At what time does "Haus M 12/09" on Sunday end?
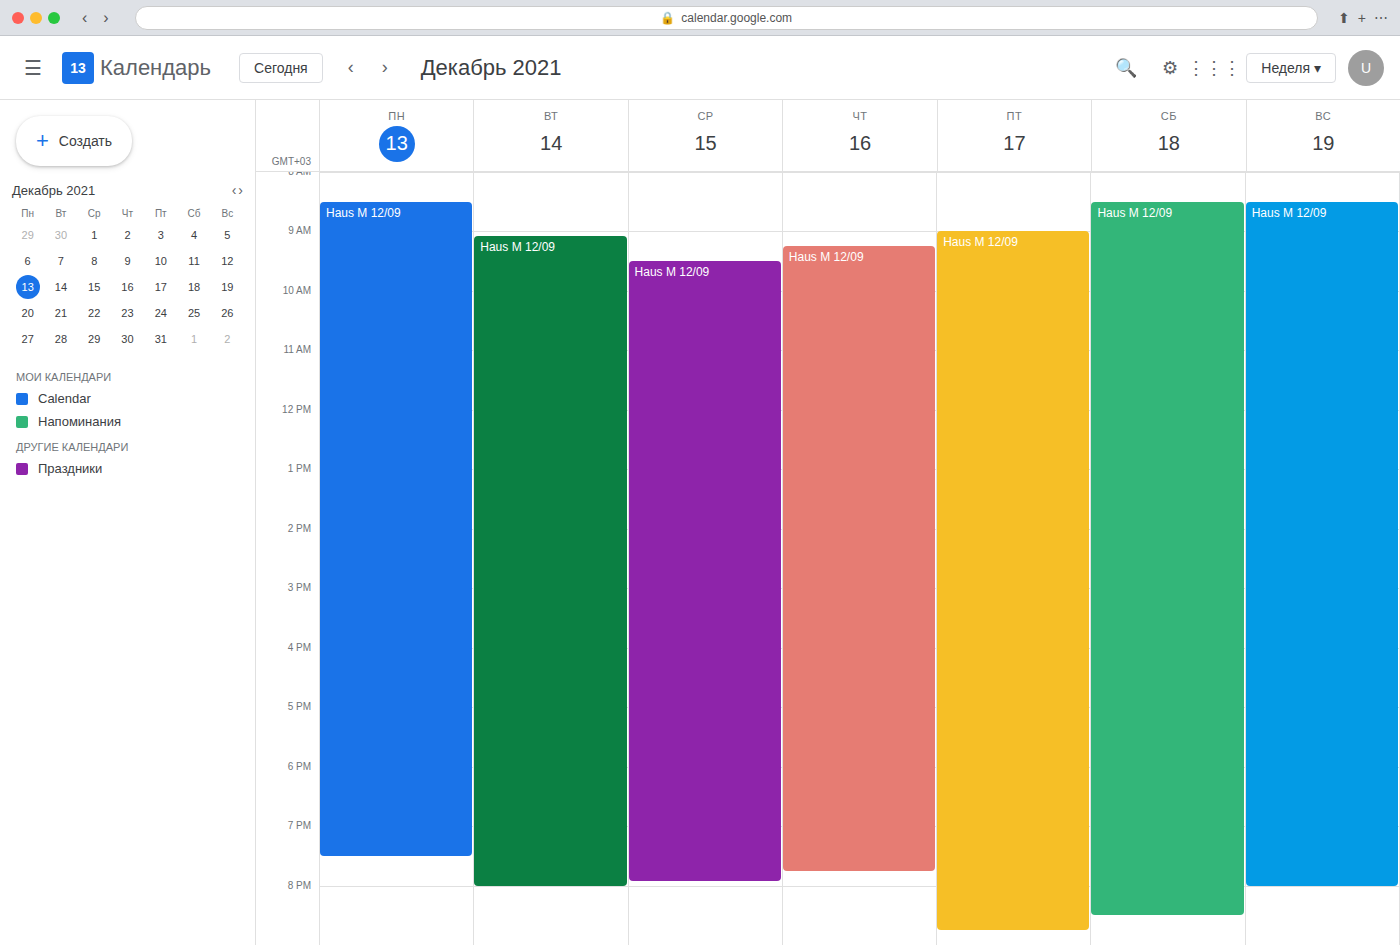
8:00 PM